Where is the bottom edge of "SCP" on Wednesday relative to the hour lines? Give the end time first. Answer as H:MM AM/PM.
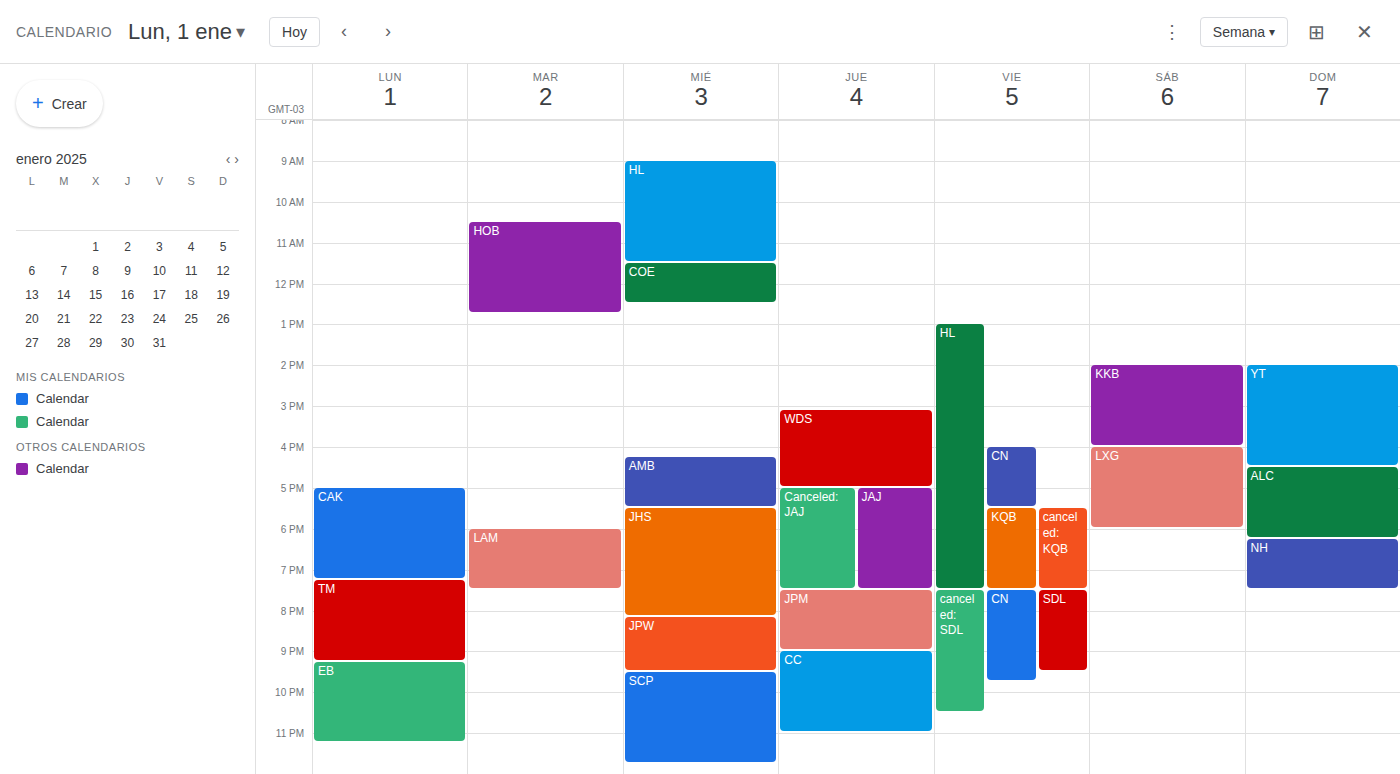
11:45 PM -- neither: three quarters of the way from the 11 PM line to the 12 AM line.